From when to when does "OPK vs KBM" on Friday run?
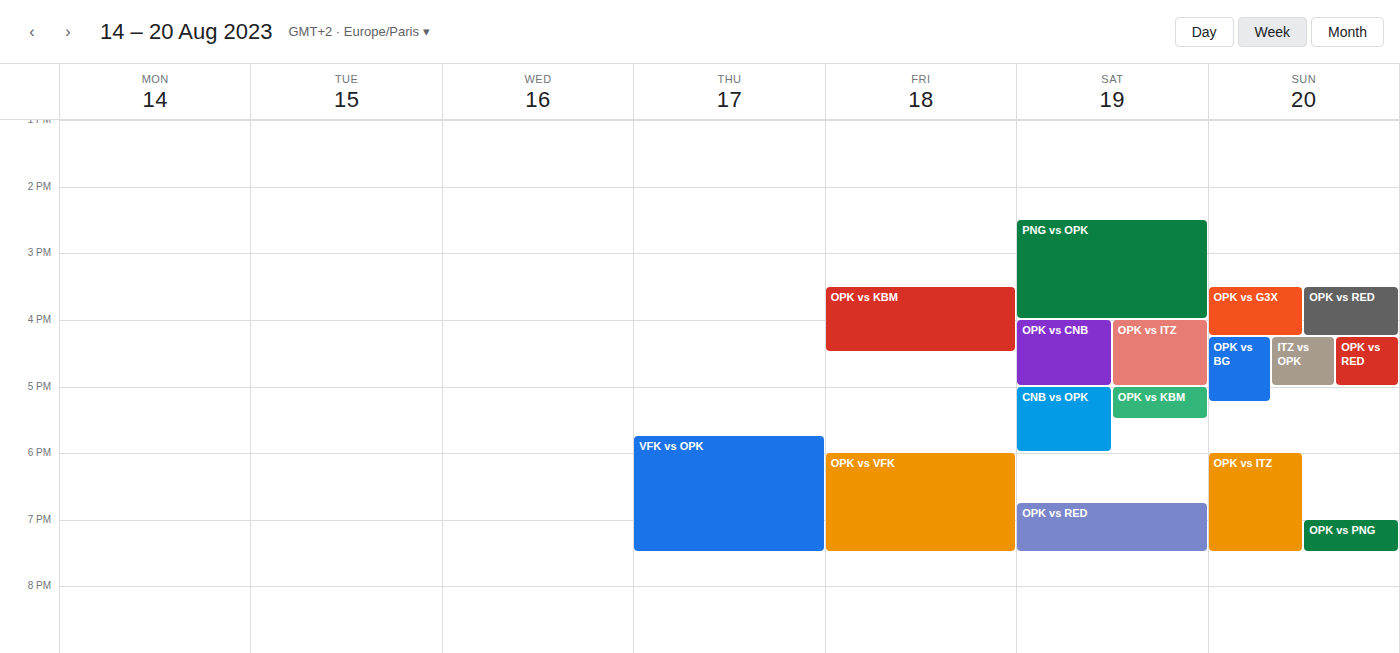
3:30 PM to 4:30 PM